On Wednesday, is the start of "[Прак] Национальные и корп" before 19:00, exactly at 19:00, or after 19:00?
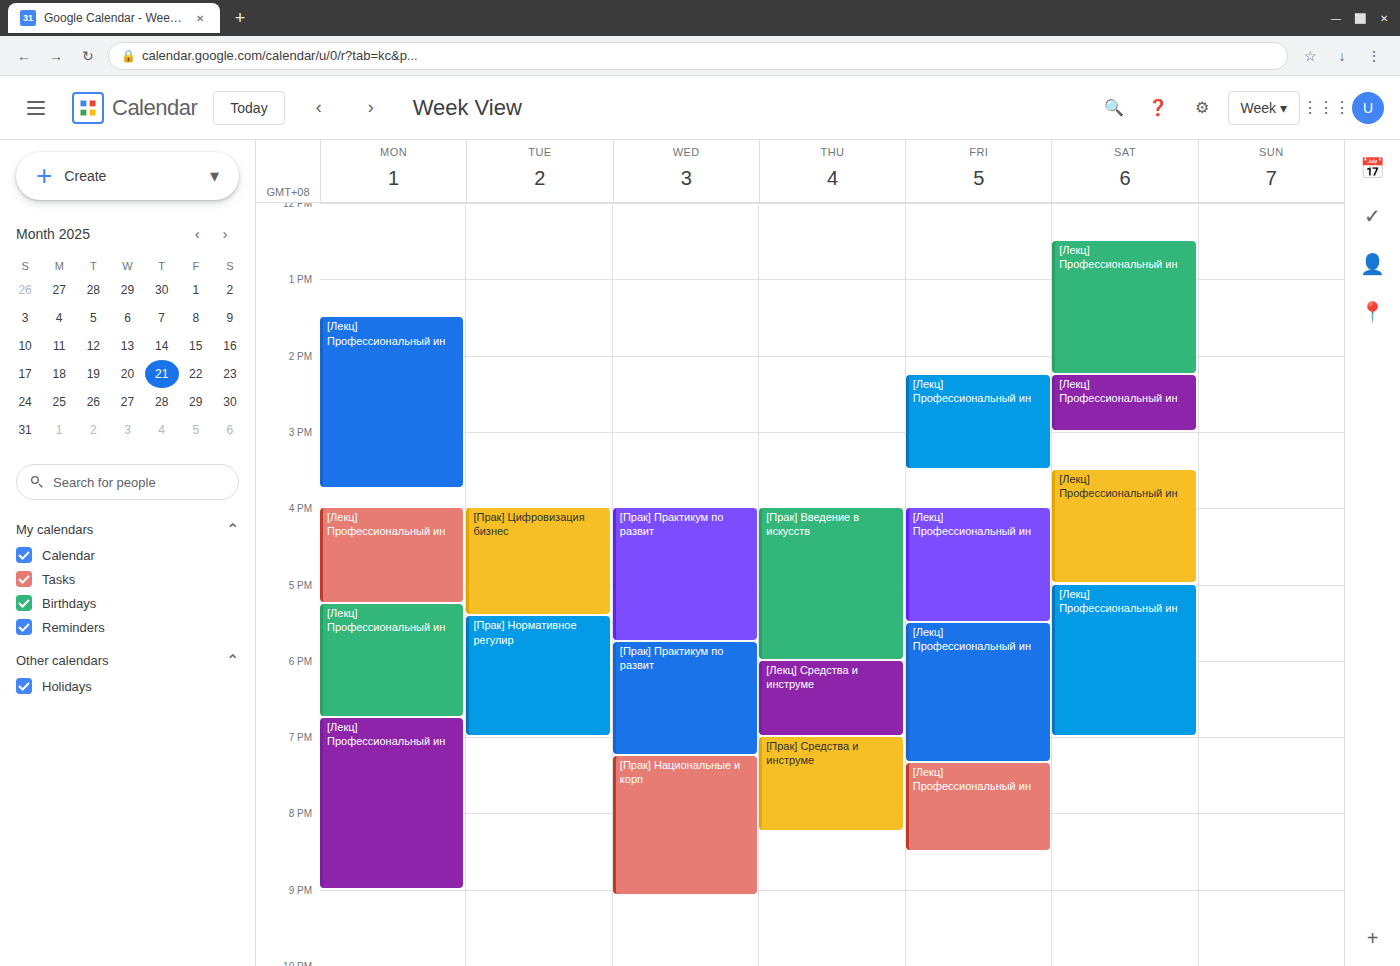
19:15 -- after 19:00, 15 minutes below the 19:00 line.